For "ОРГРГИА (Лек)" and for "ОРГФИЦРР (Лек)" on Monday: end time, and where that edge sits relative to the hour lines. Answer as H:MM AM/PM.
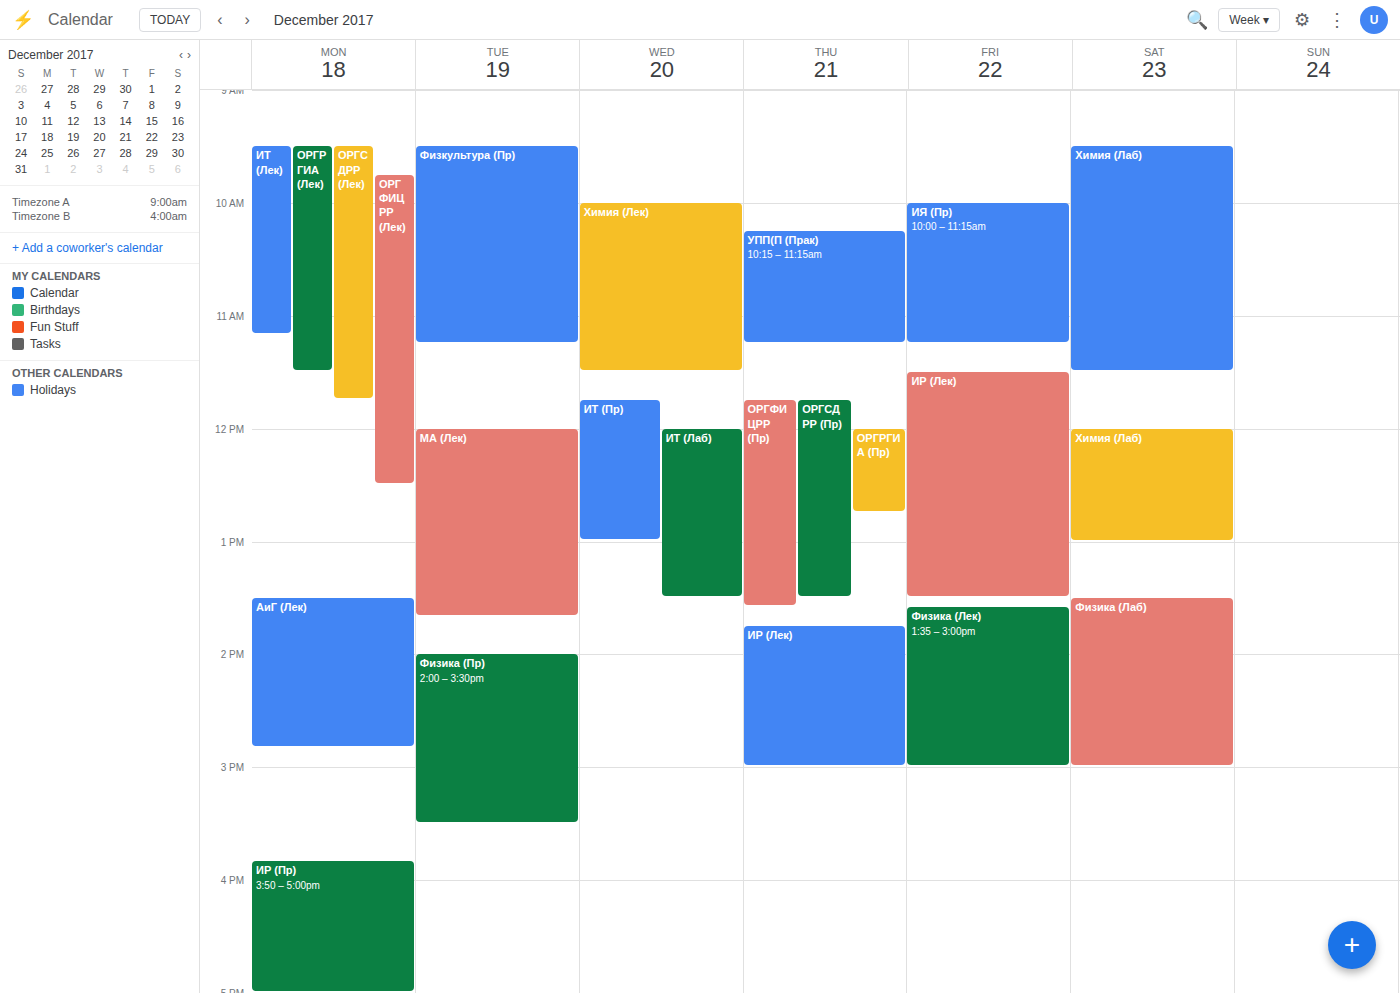
"ОРГРГИА (Лек)": 11:30 AM, halfway between the 11 AM and 12 PM lines. "ОРГФИЦРР (Лек)": 12:30 PM, halfway between the 12 PM and 1 PM lines.